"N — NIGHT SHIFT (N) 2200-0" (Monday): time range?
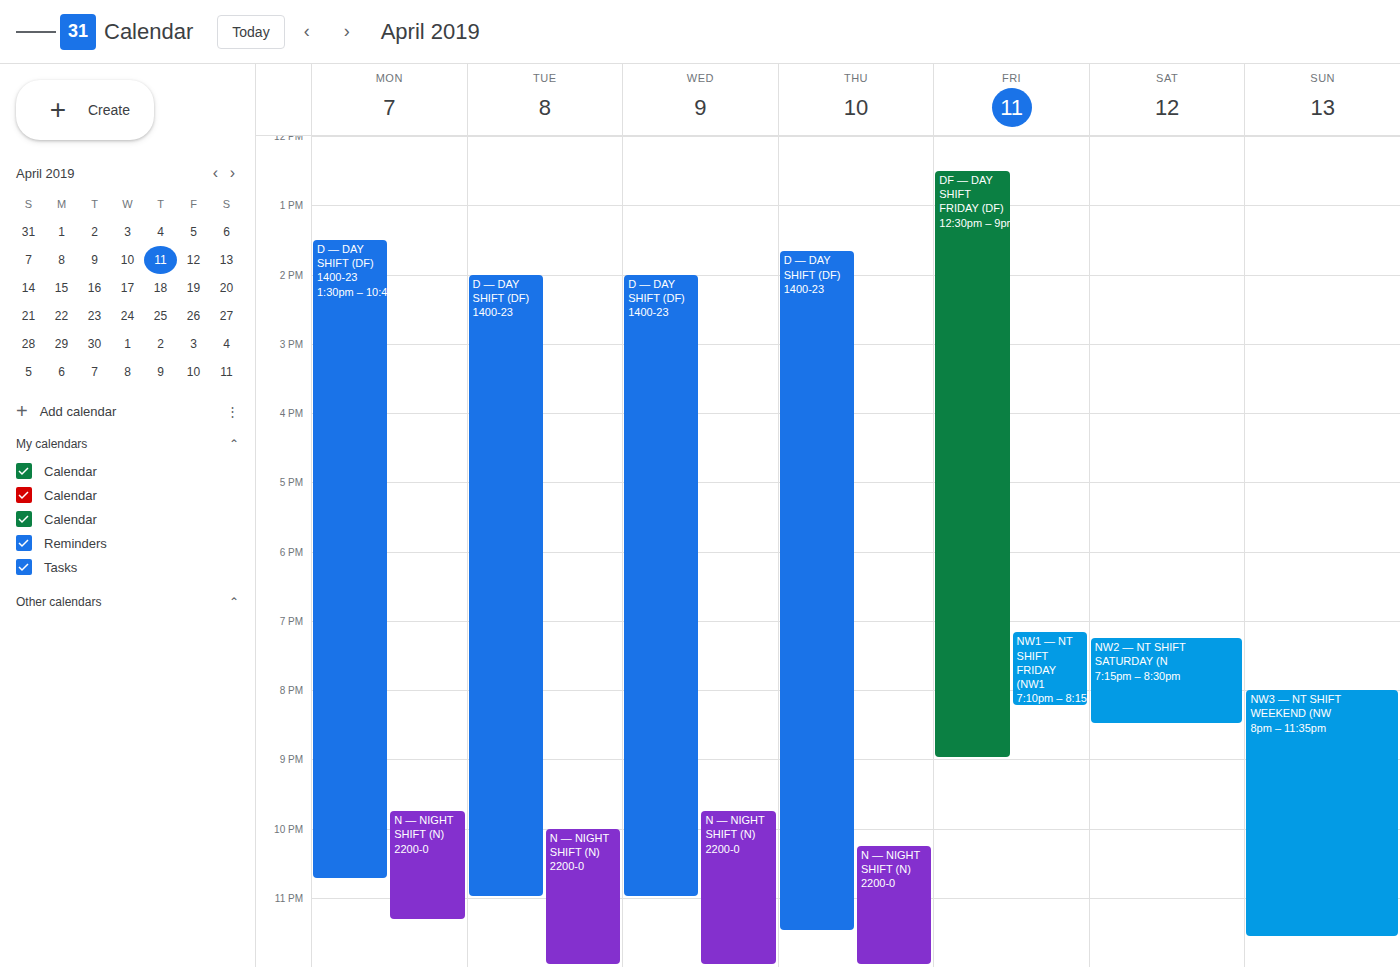
9:45 PM to 11:20 PM